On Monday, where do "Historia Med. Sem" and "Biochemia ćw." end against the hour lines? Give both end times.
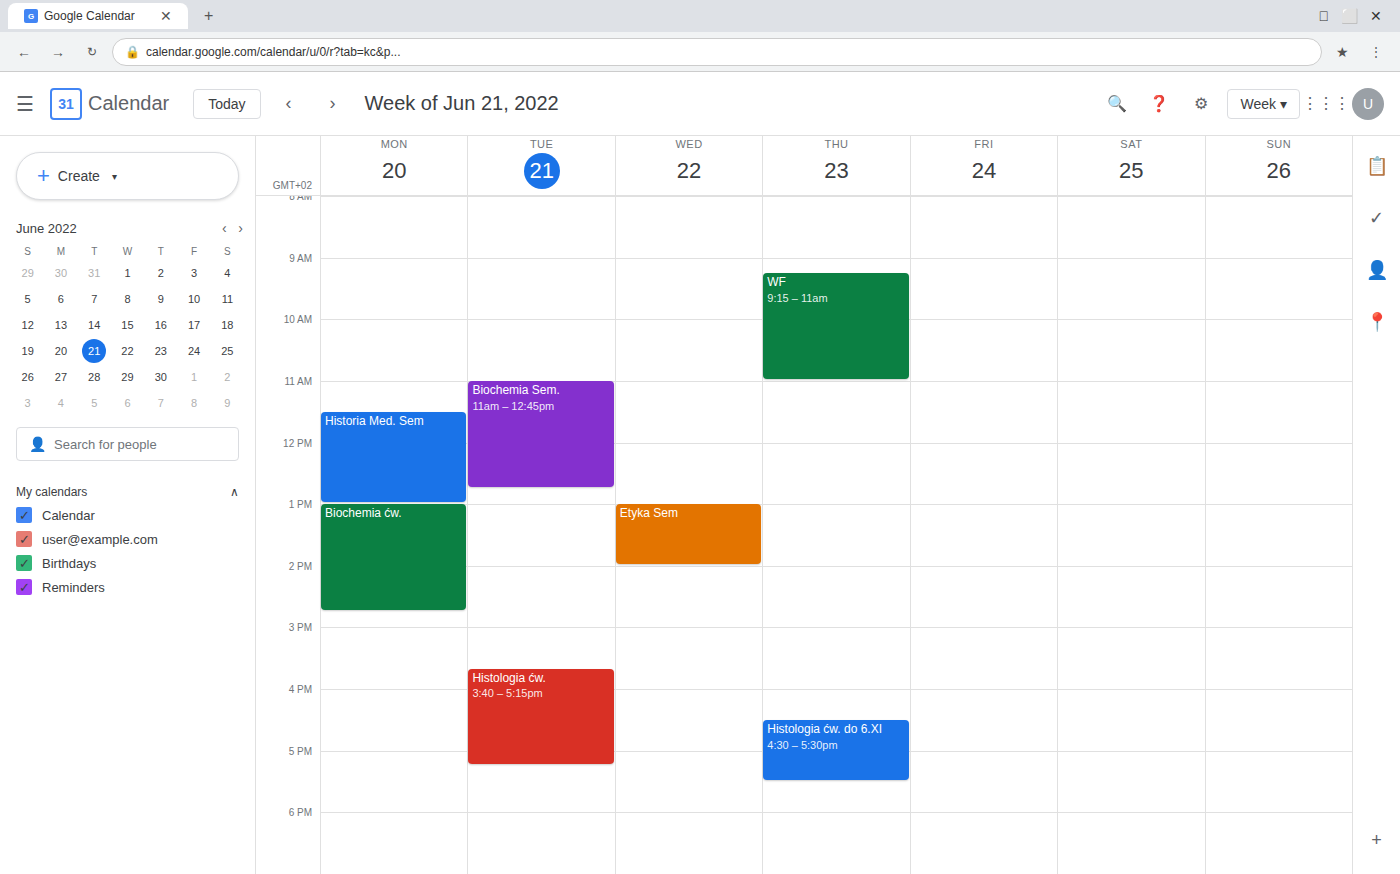
"Historia Med. Sem": 1:00 PM, exactly on the 1 PM line. "Biochemia ćw.": 2:45 PM, neither: three quarters of the way from the 2 PM line to the 3 PM line.